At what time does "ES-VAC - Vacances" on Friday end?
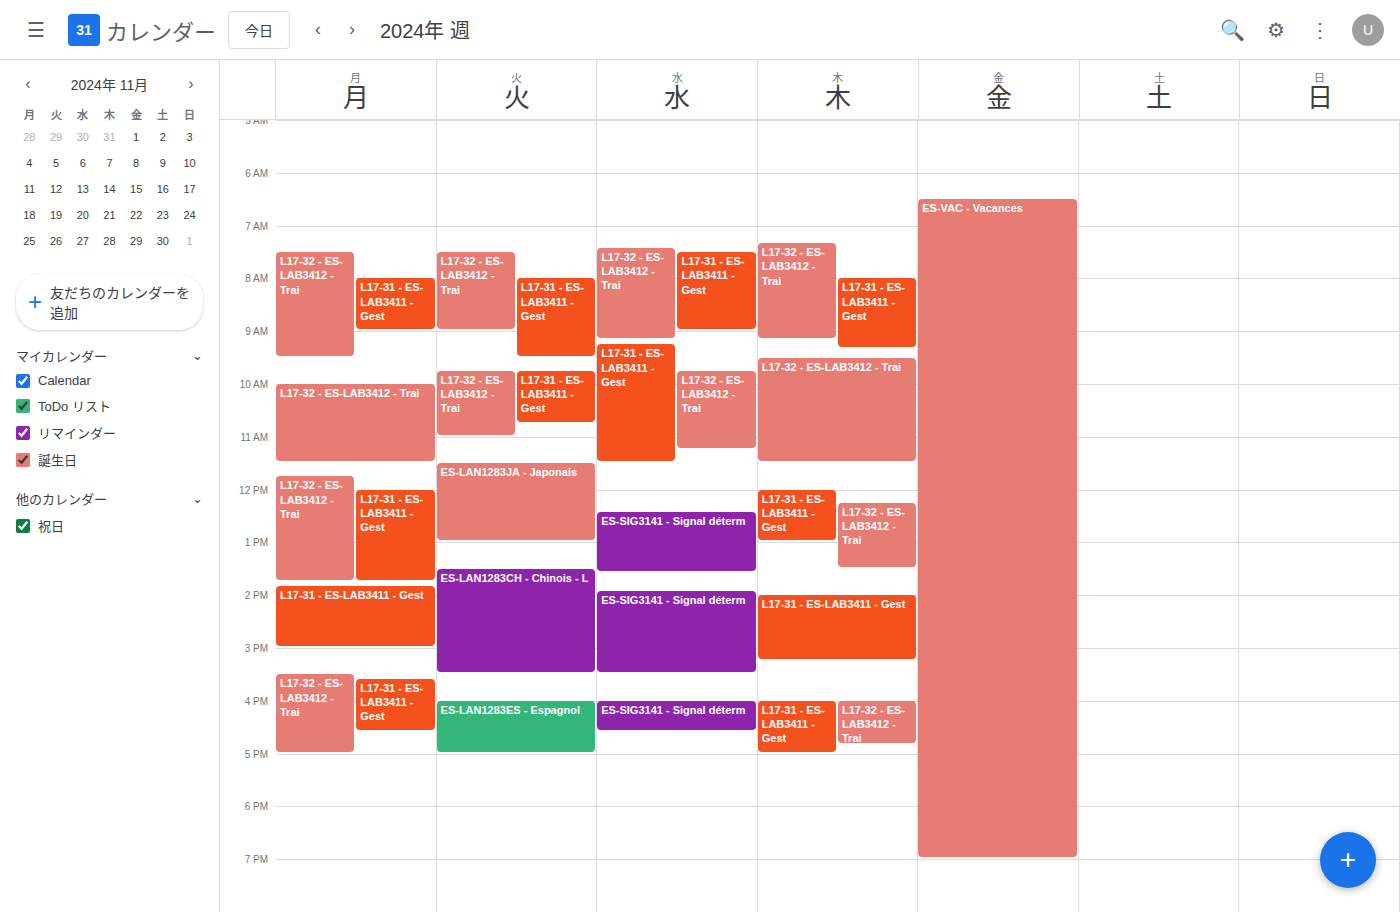
7:00 PM